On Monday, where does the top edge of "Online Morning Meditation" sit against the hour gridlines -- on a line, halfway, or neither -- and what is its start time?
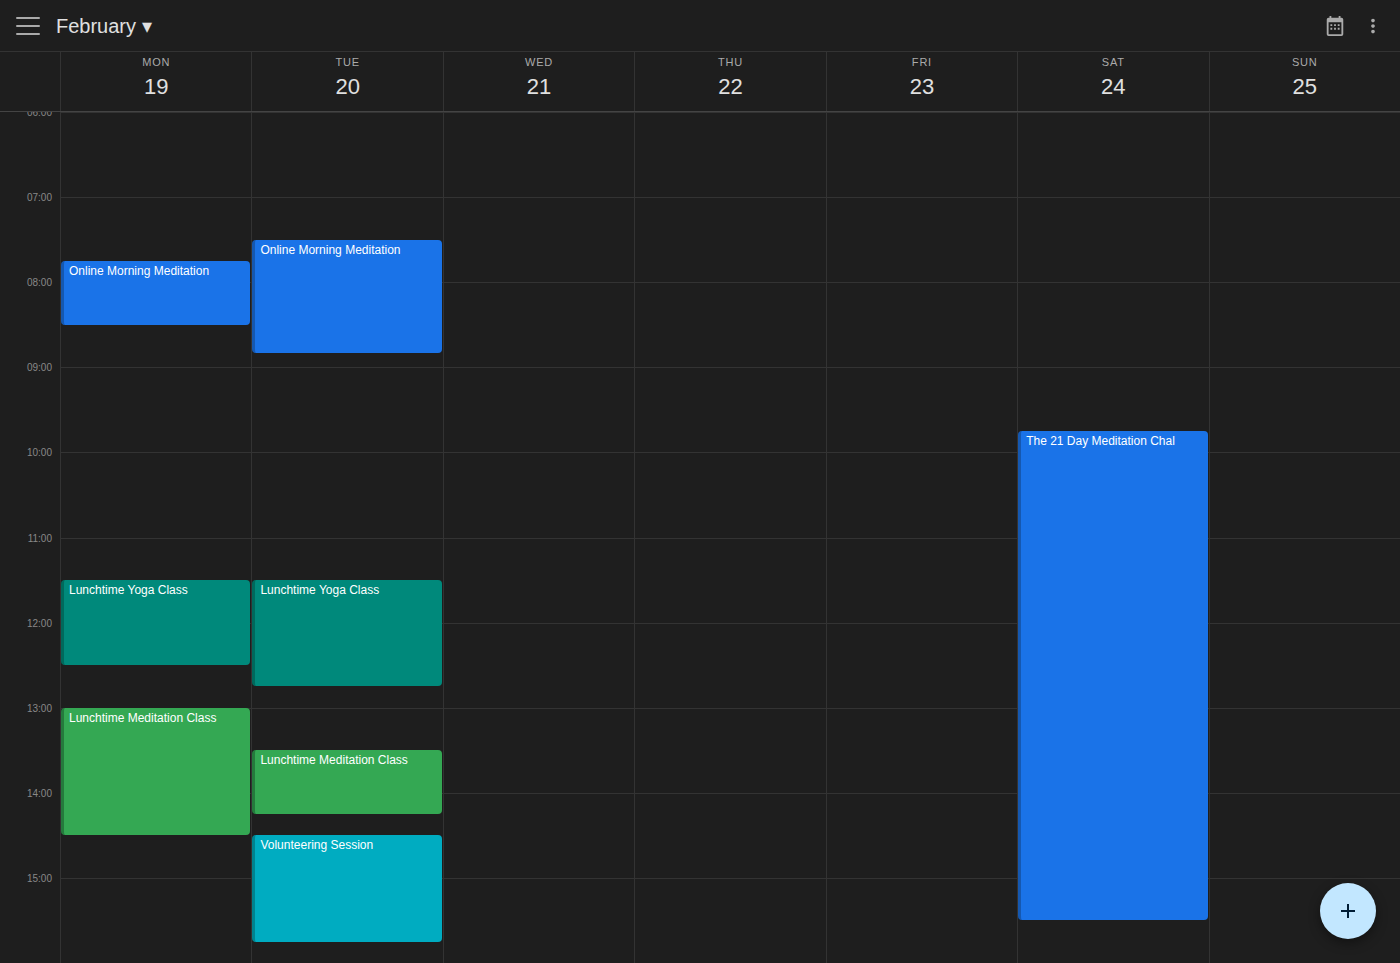
7:45 AM -- neither: three quarters of the way from the 7 AM line to the 8 AM line.